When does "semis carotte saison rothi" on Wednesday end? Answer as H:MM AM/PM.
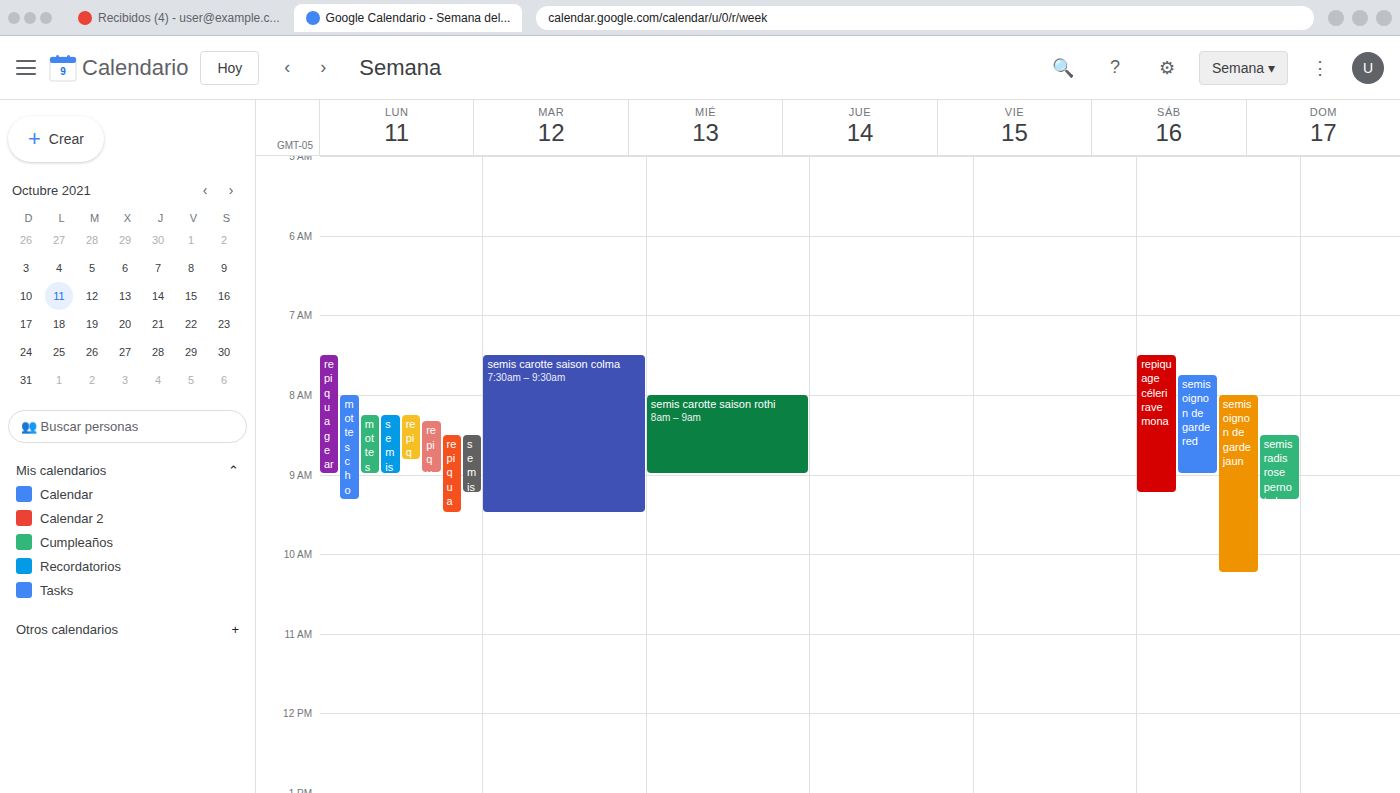
9:00 AM